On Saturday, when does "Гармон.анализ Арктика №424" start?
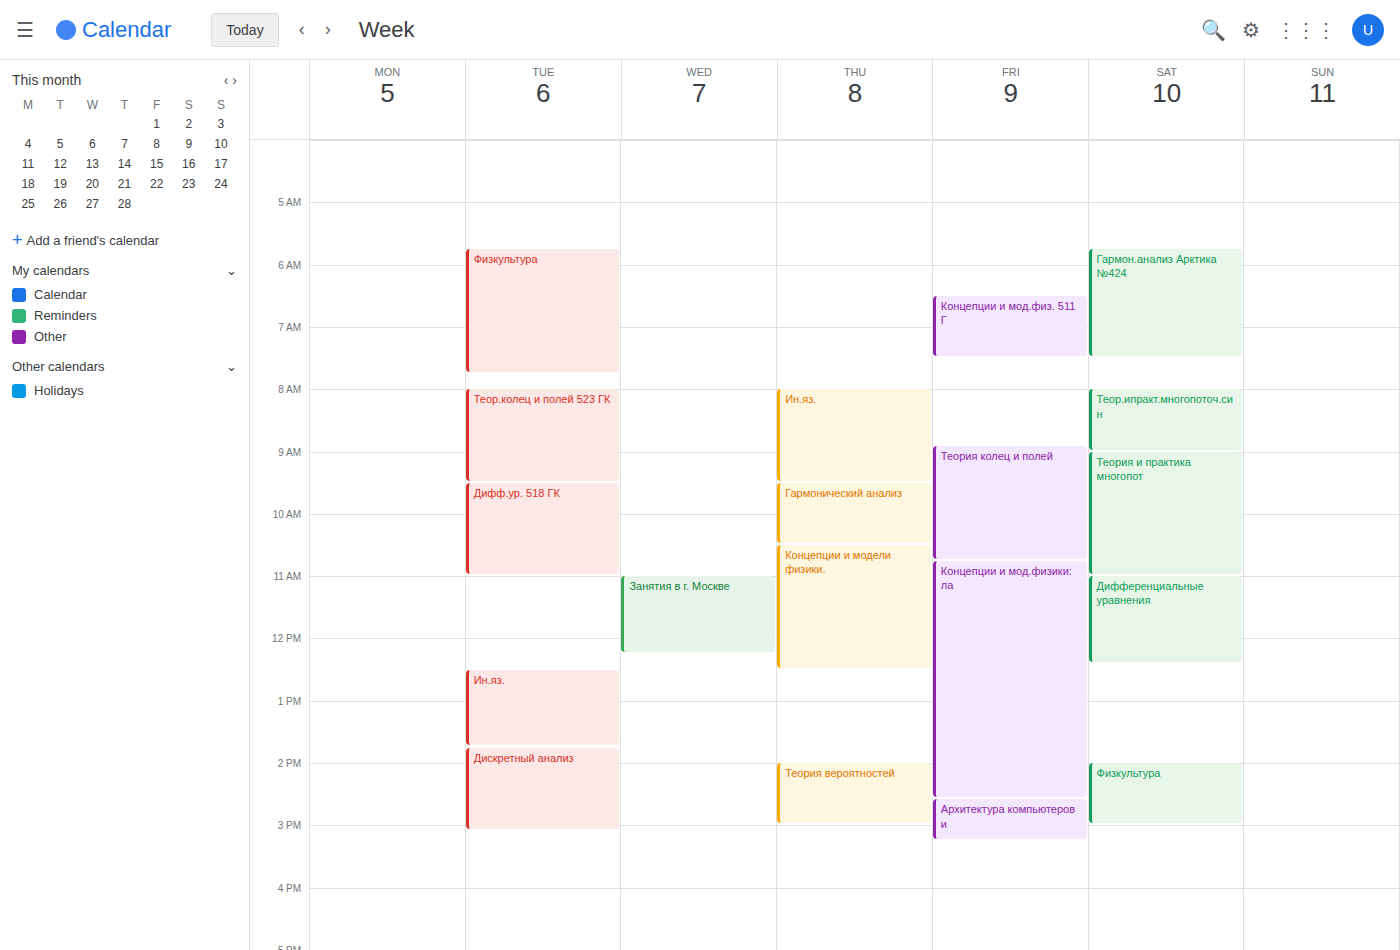
5:45 AM